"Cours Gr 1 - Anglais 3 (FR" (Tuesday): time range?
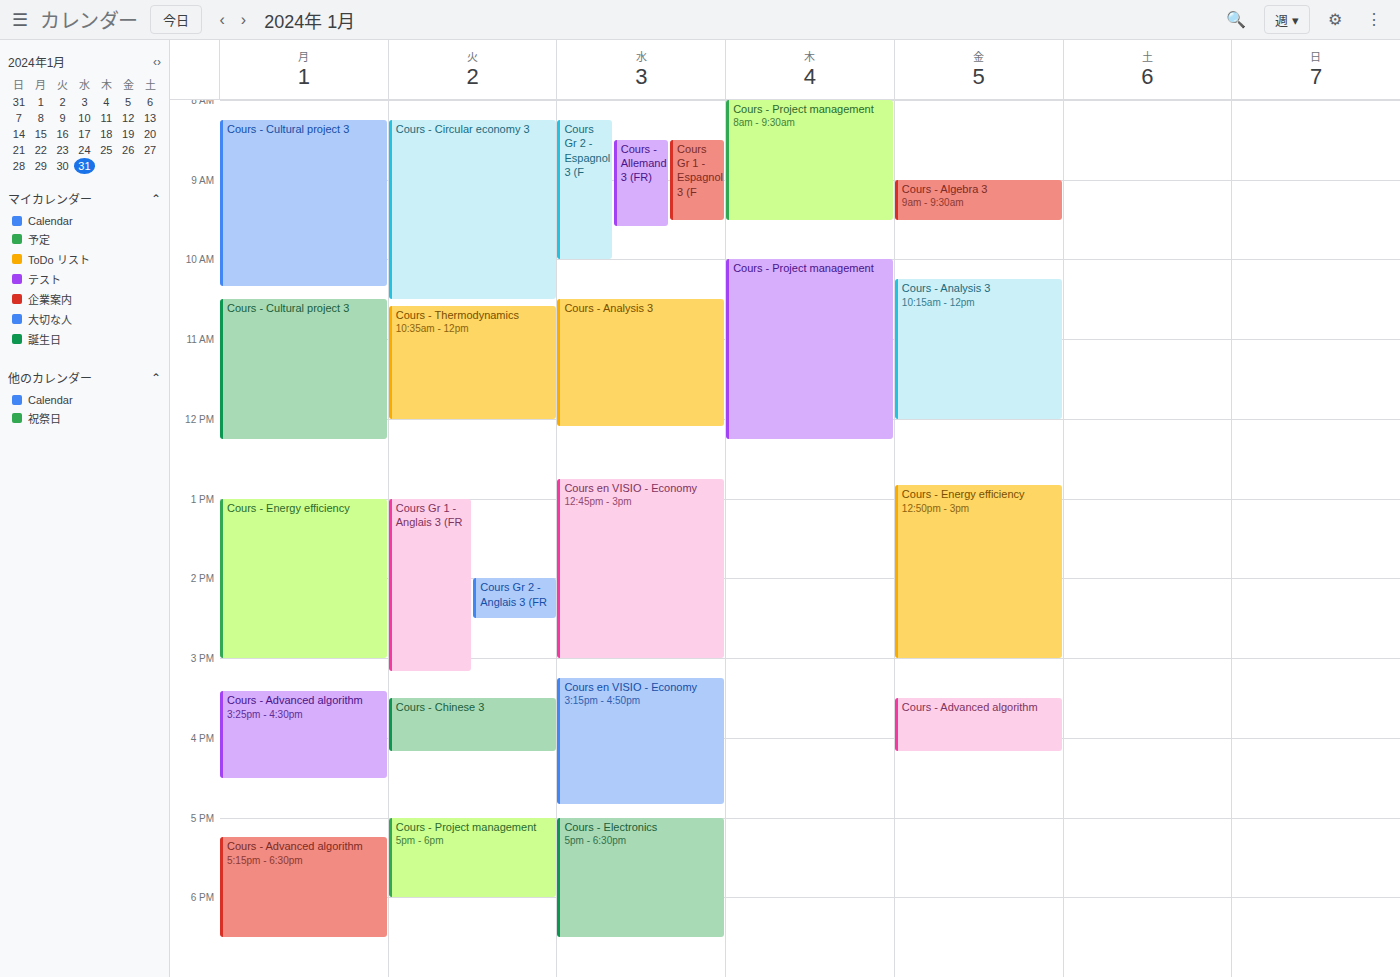
13:00 to 15:10